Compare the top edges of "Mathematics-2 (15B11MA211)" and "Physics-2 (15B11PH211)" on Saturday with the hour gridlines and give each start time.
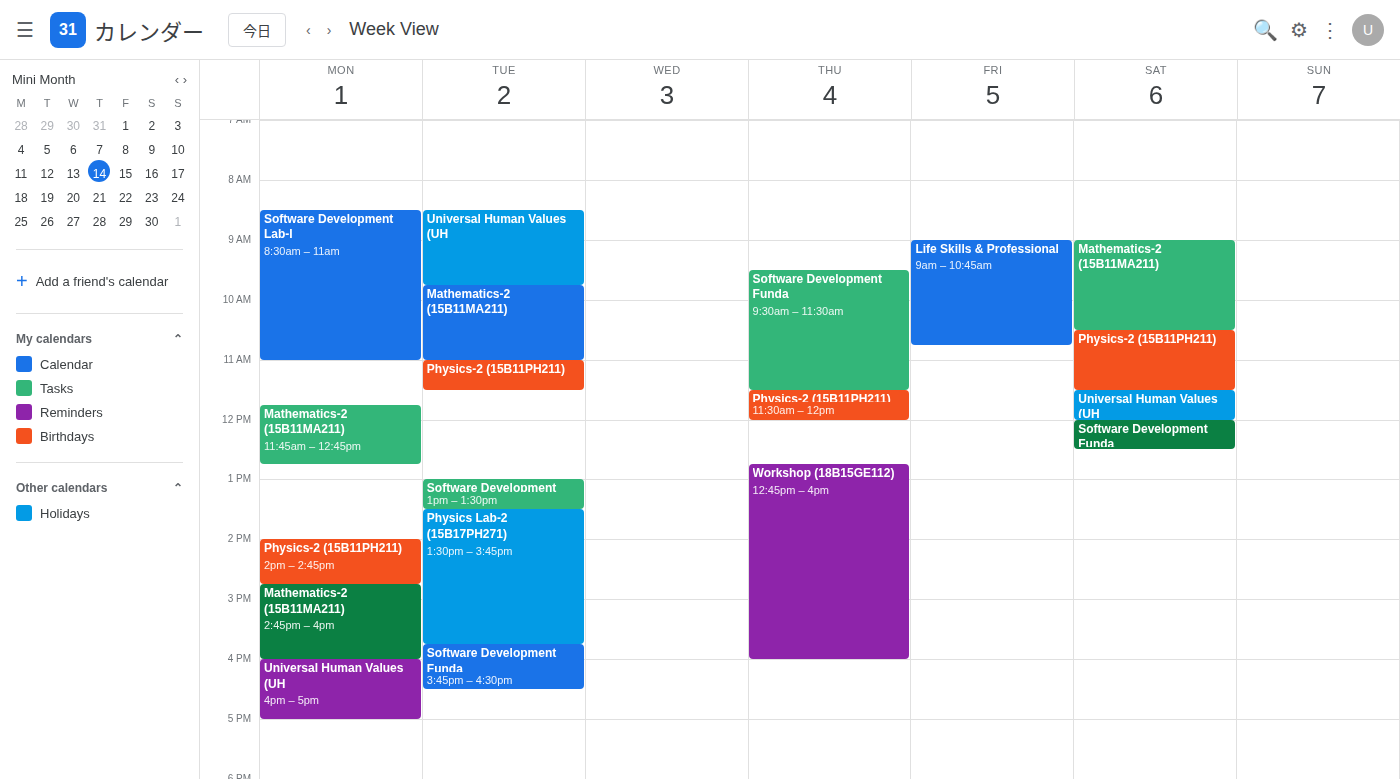
"Mathematics-2 (15B11MA211)": 9:00 AM, exactly on the 9 AM line. "Physics-2 (15B11PH211)": 10:30 AM, halfway between the 10 AM and 11 AM lines.